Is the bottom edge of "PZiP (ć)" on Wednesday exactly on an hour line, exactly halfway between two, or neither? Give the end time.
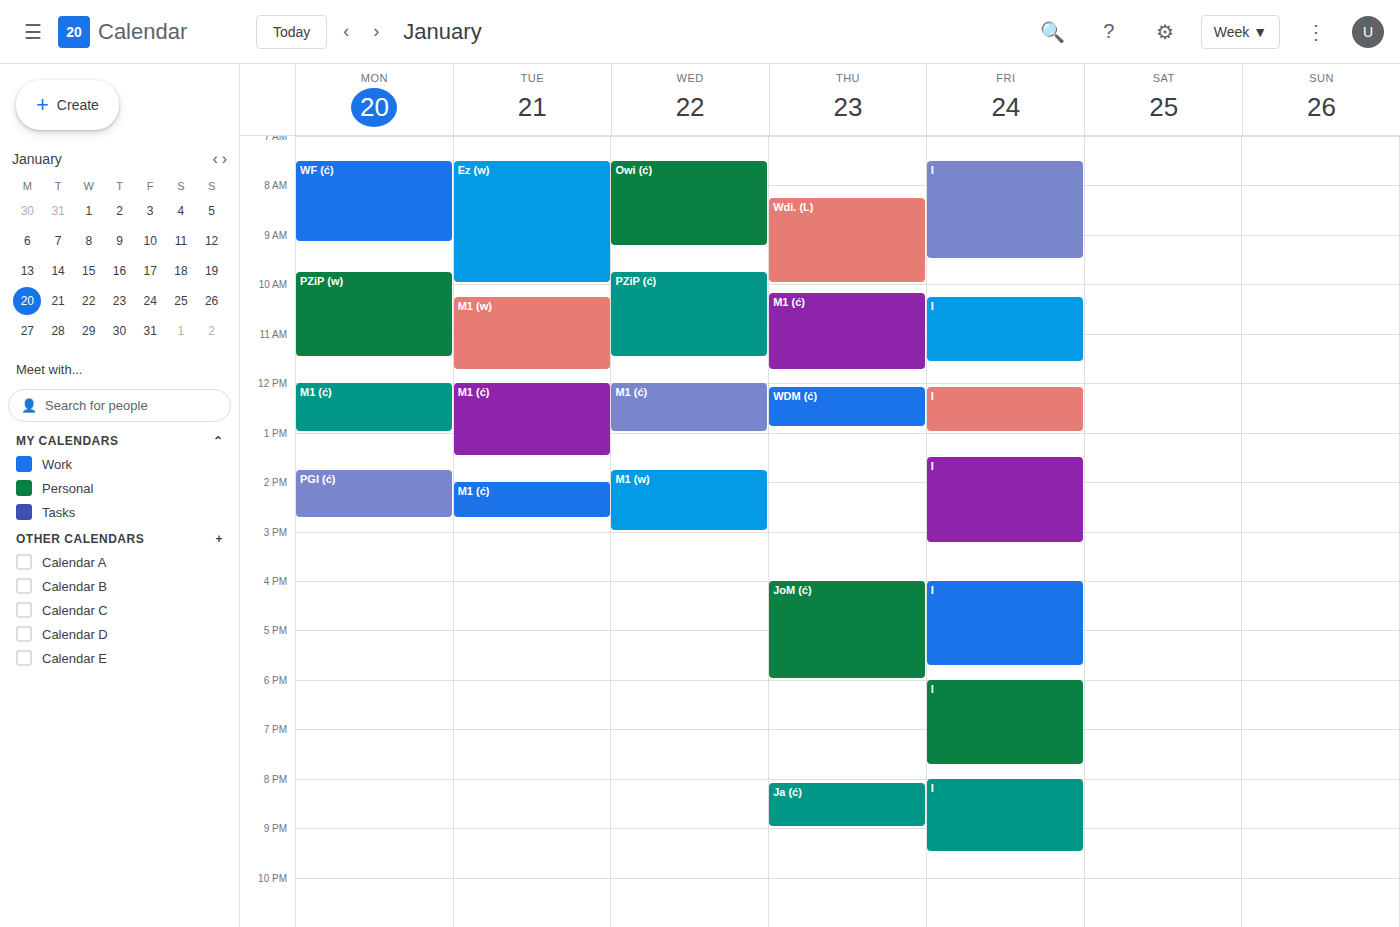
11:30 AM -- halfway between the 11 AM and 12 PM lines.